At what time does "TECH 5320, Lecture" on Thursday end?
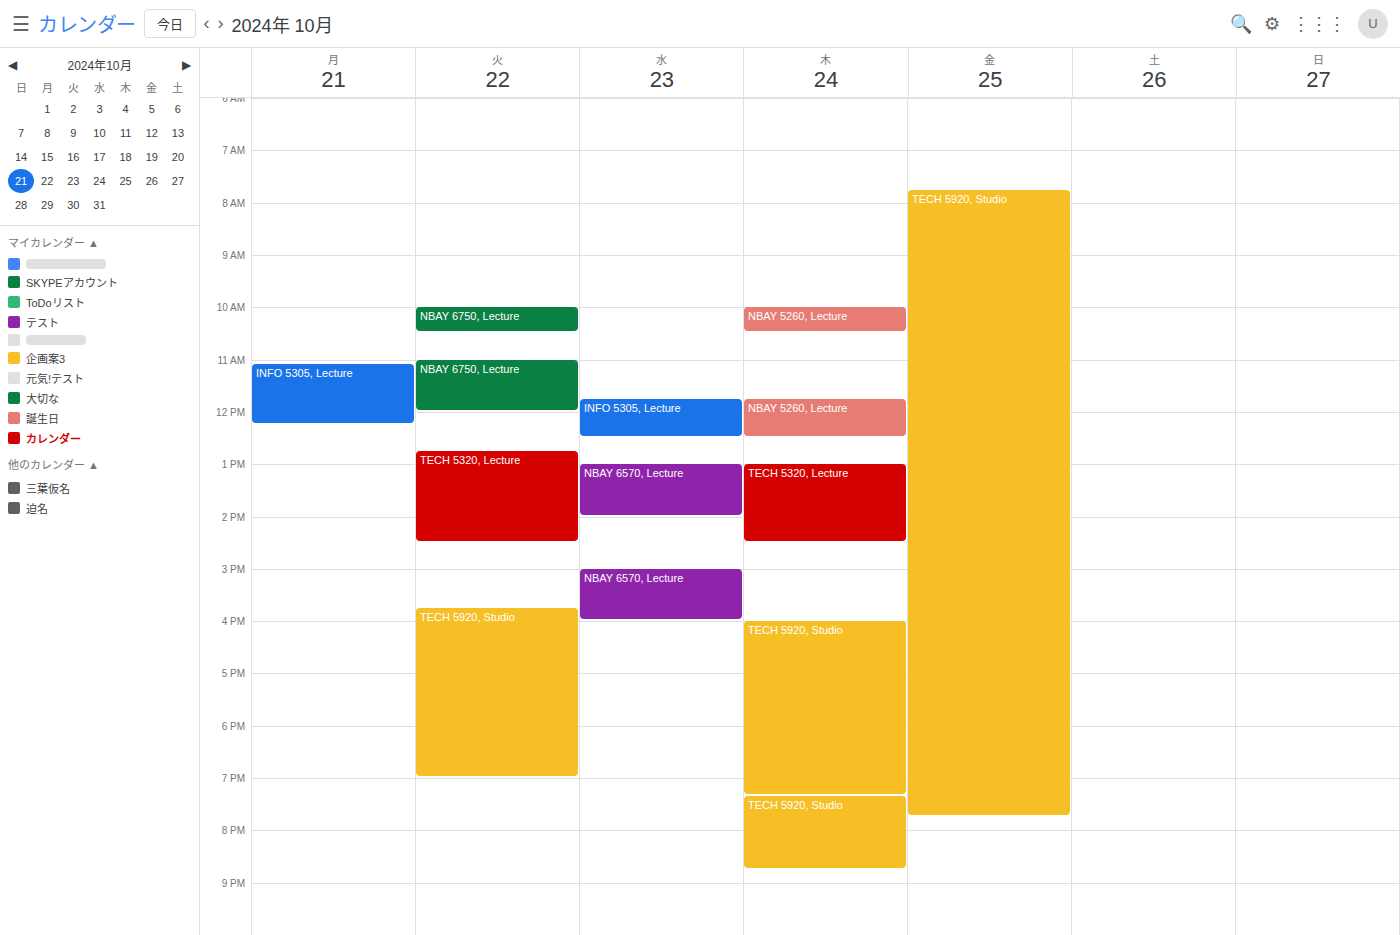
2:30 PM